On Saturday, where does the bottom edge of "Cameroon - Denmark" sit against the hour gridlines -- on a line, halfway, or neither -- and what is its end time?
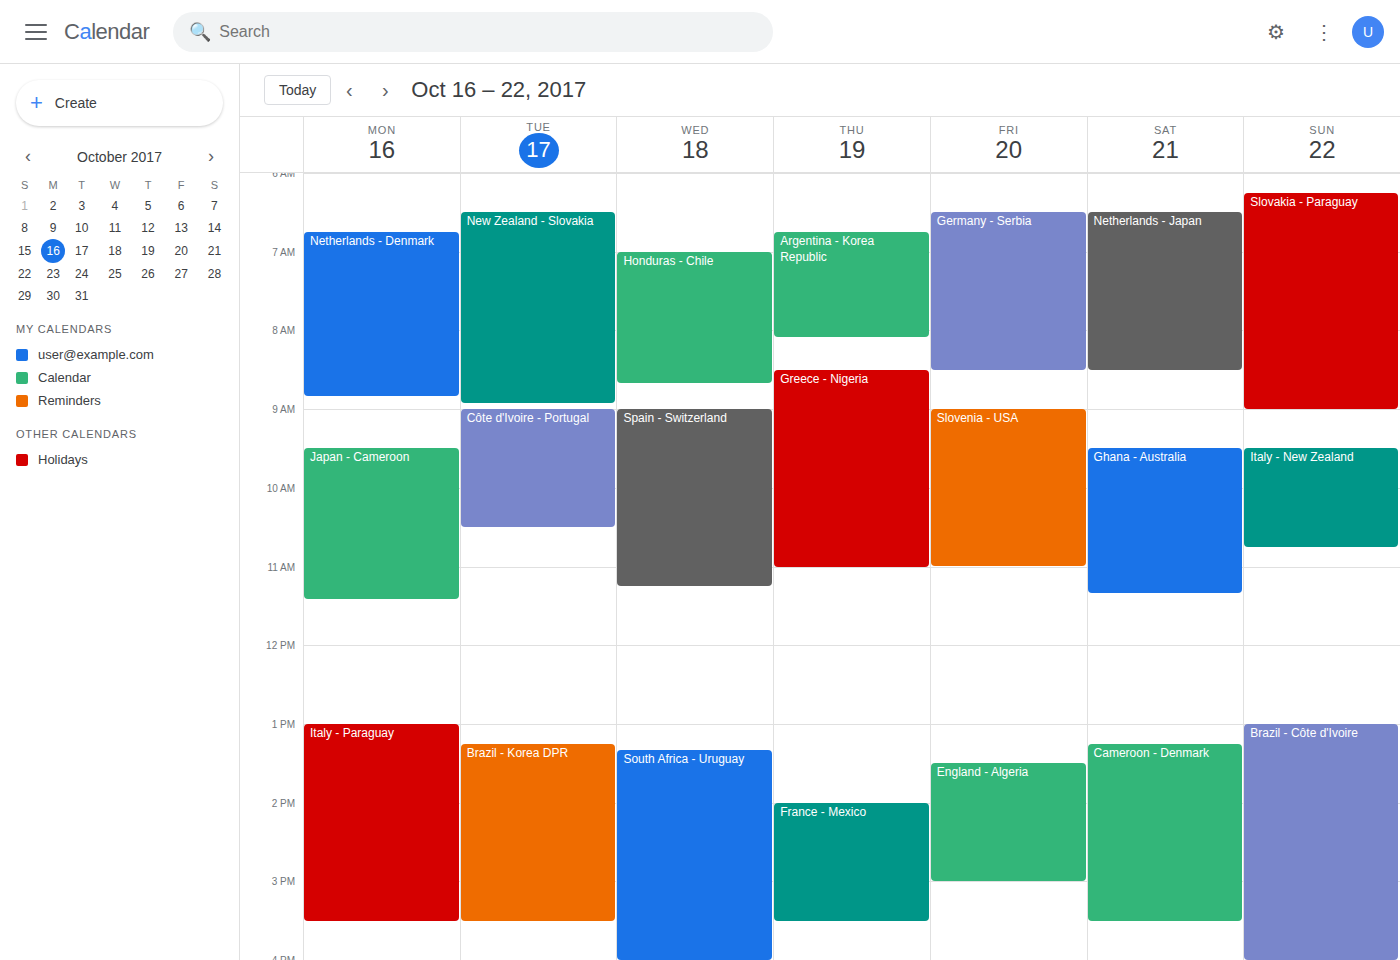
3:30 PM -- halfway between the 3 PM and 4 PM lines.